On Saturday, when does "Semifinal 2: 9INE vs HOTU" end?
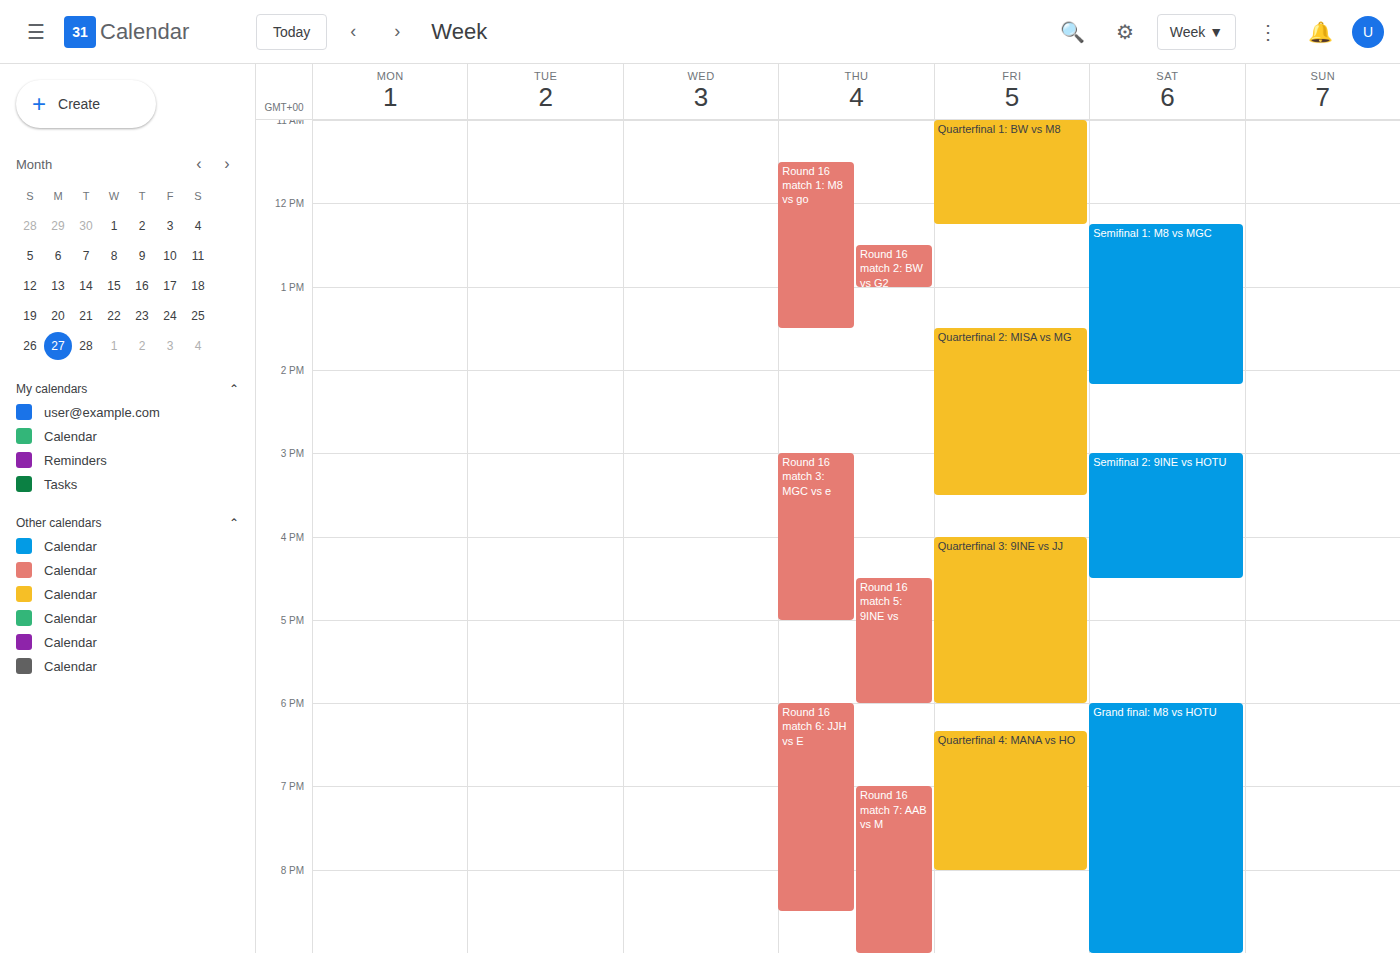
4:30 PM